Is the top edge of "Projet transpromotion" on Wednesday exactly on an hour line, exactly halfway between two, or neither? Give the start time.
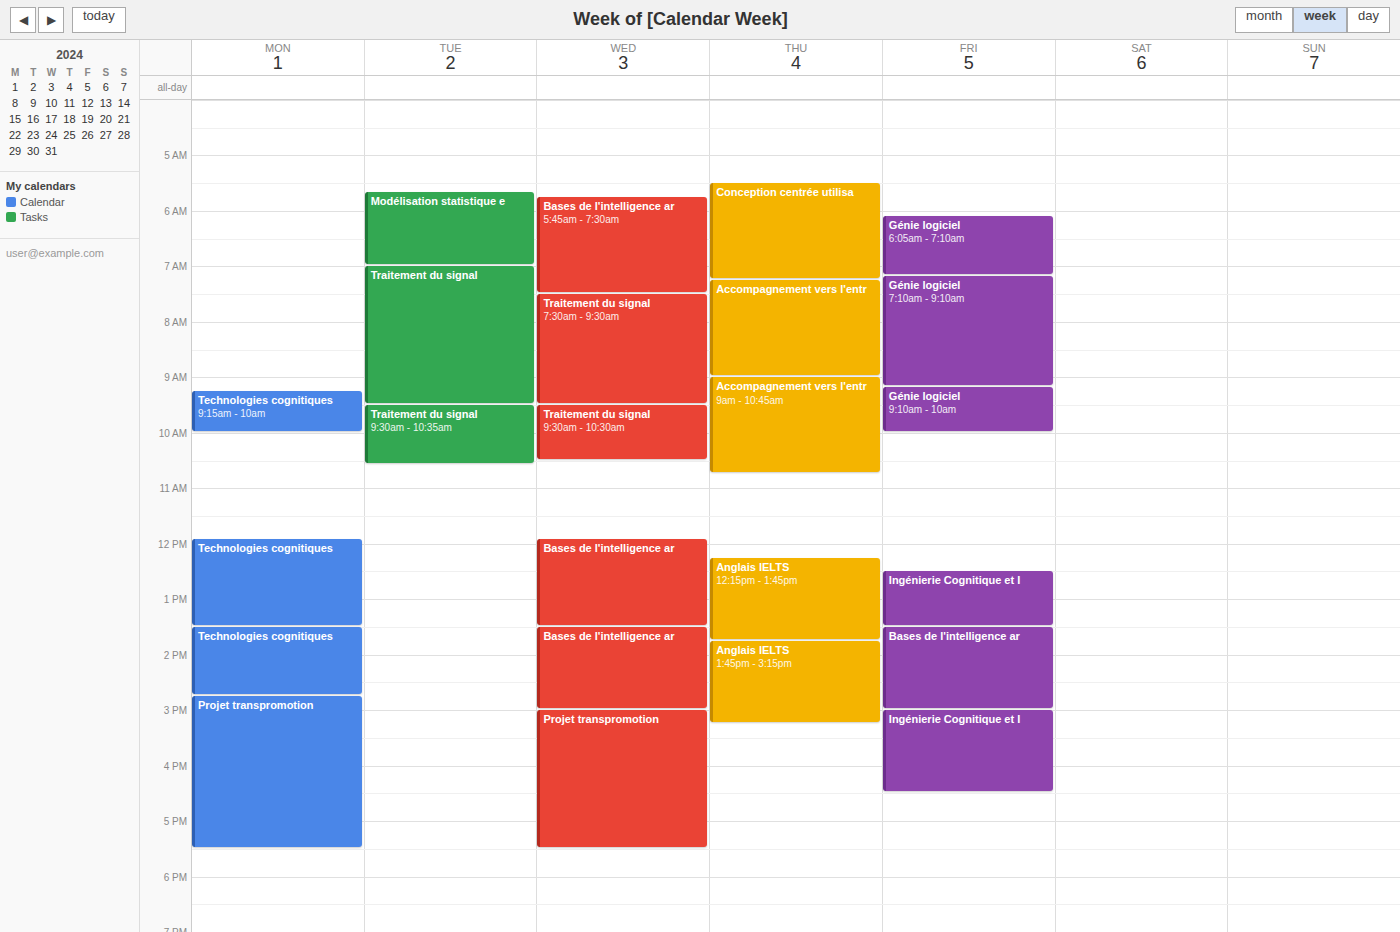
3:00 PM -- exactly on the 3 PM line.